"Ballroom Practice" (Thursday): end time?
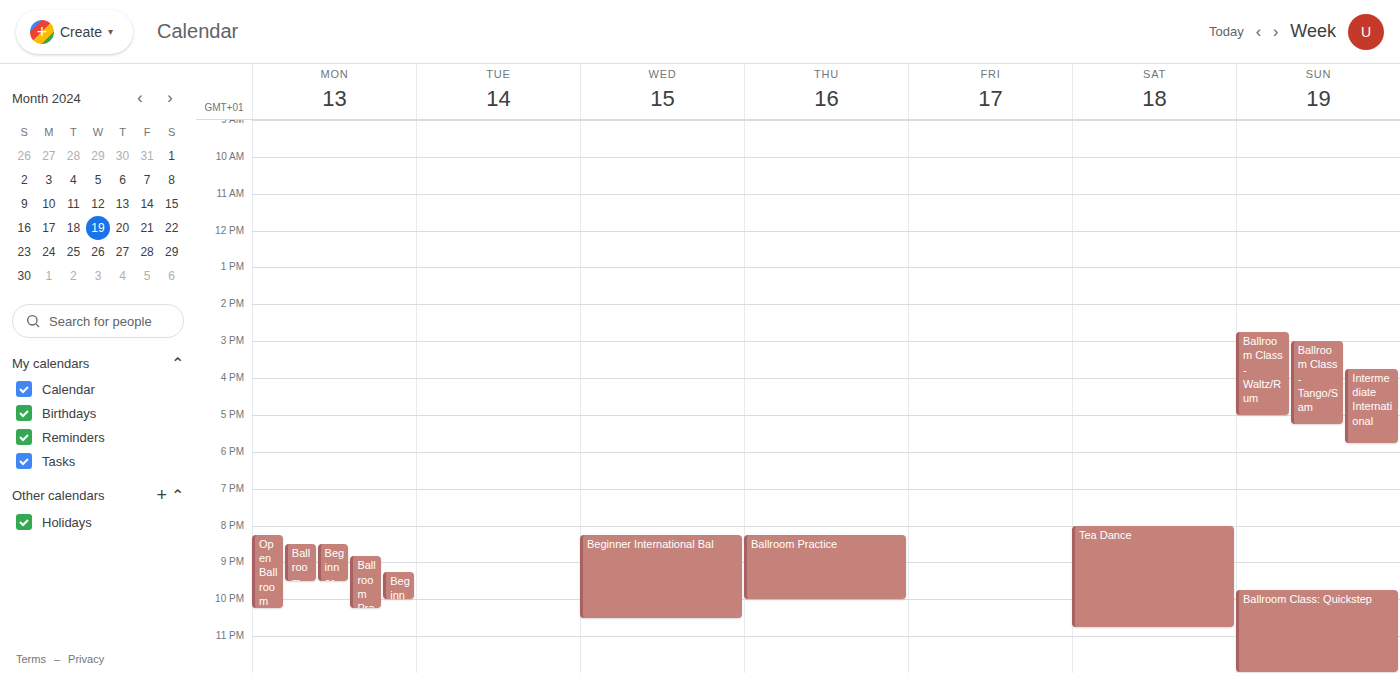
10:00 PM